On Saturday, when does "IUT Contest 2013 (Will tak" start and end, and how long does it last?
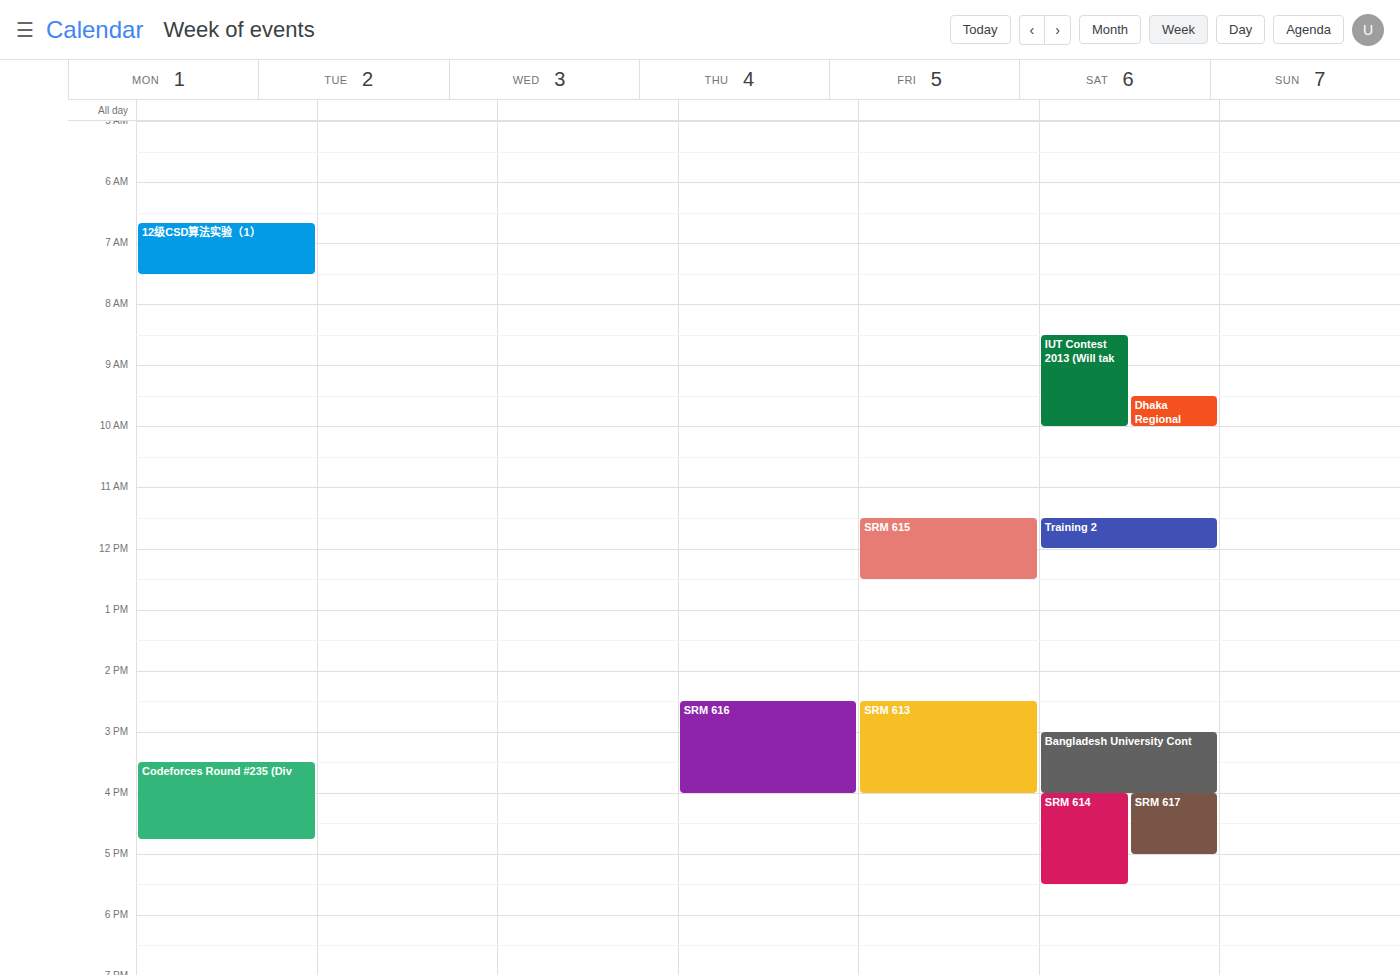
8:30 AM to 10:00 AM, 1 hour 30 minutes